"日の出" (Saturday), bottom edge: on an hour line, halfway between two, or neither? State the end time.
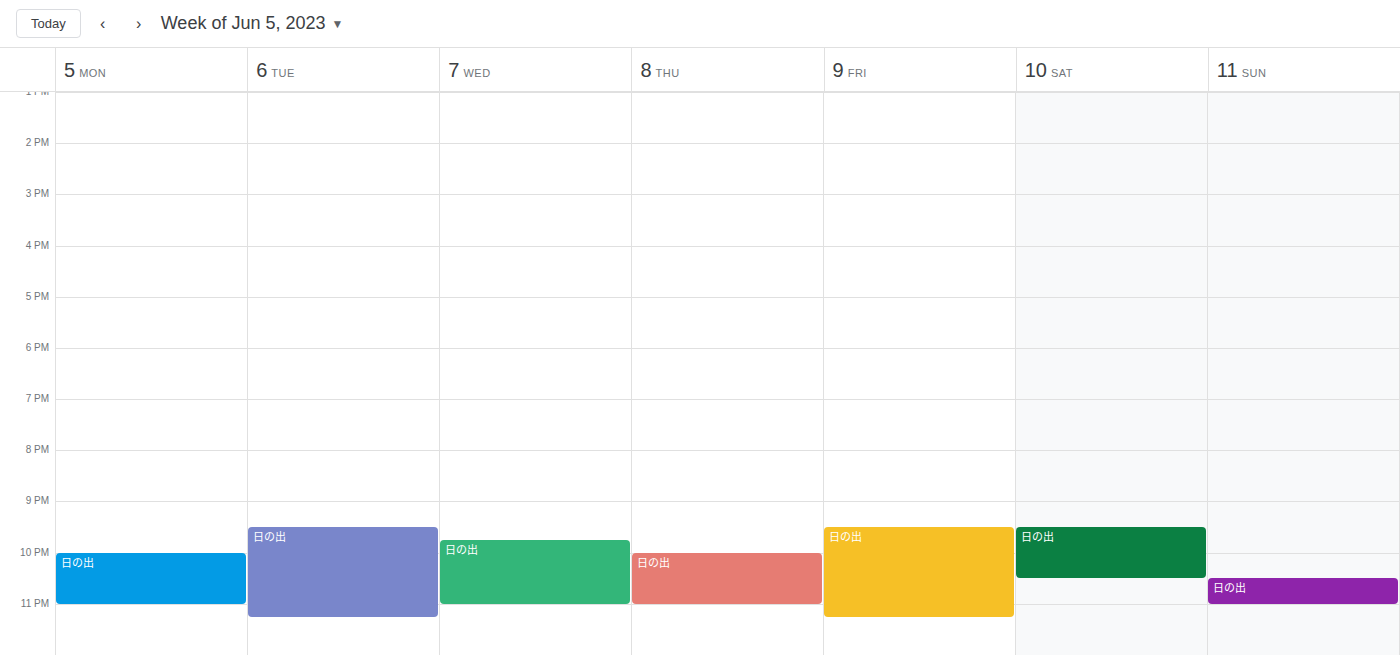
10:30 PM -- halfway between the 10 PM and 11 PM lines.